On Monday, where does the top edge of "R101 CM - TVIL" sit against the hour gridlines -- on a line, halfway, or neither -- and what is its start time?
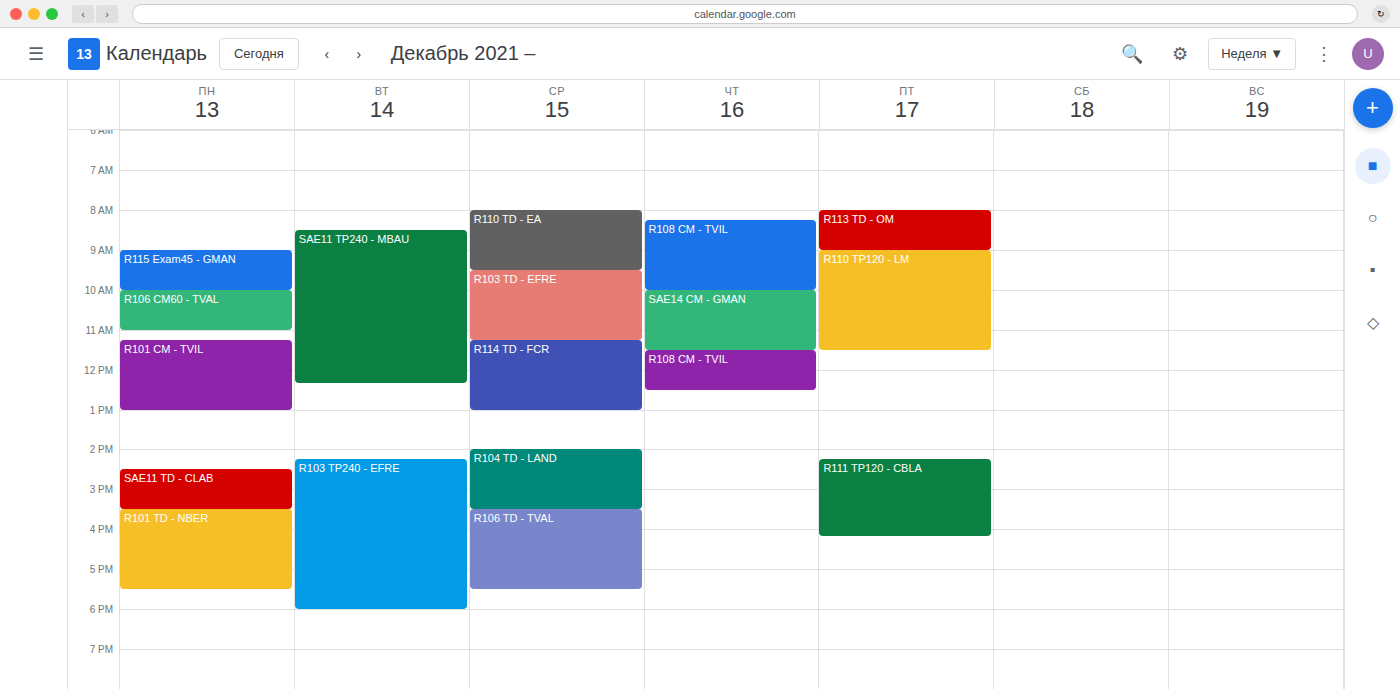
11:15 -- neither: a quarter of the way from the 11:00 line to the 12:00 line.